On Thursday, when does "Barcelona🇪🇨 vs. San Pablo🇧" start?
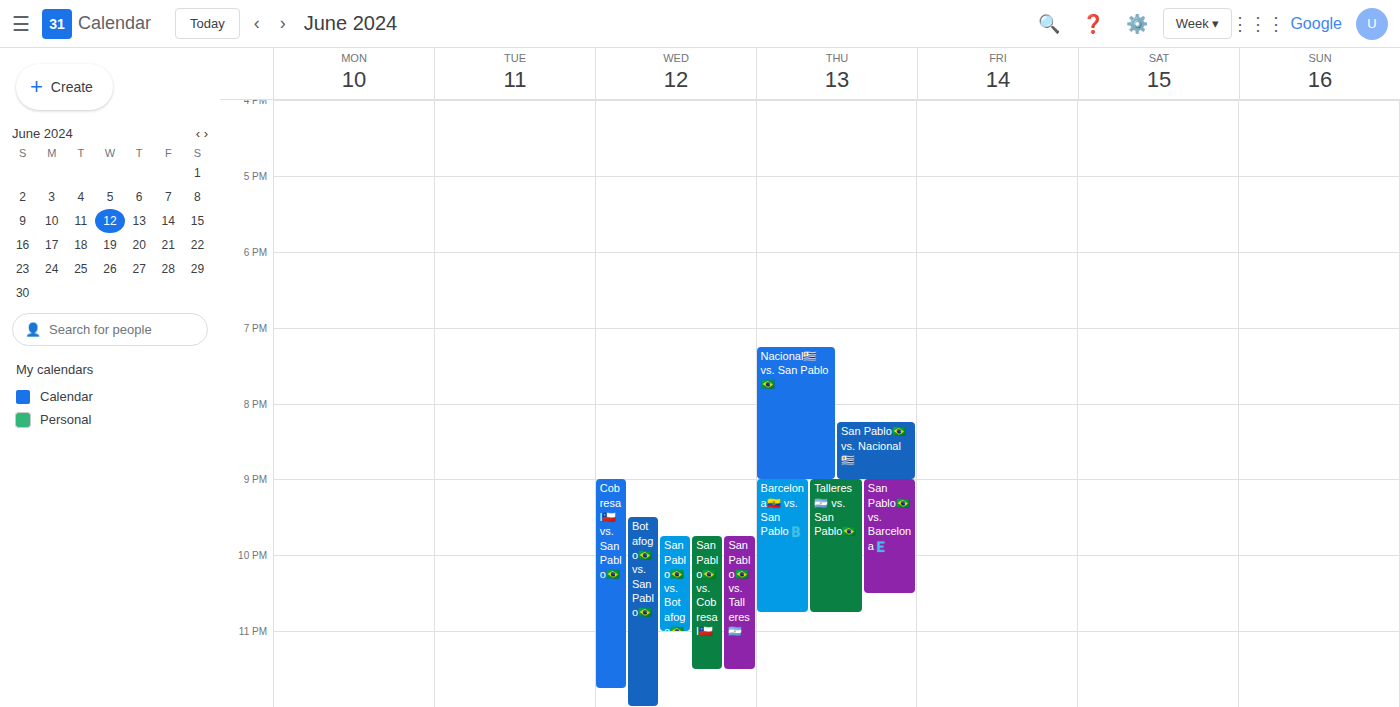
9:00 PM